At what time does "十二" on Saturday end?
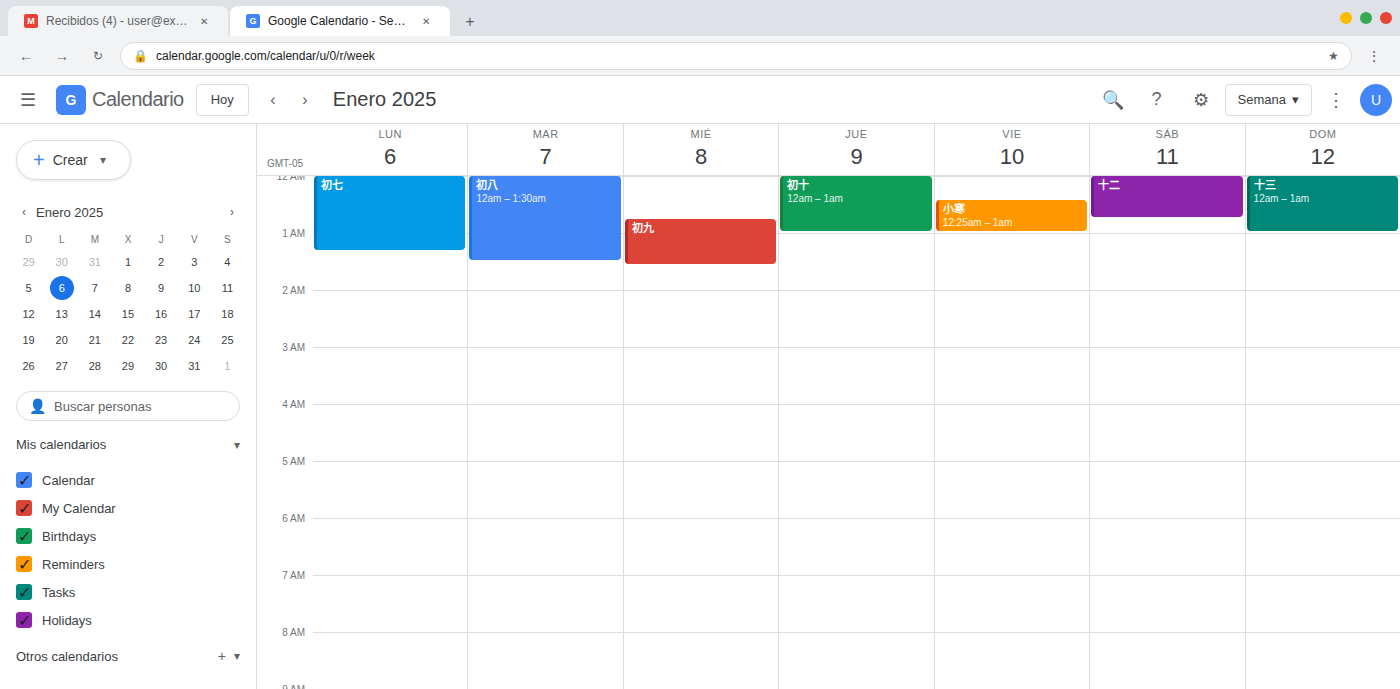
12:45 AM